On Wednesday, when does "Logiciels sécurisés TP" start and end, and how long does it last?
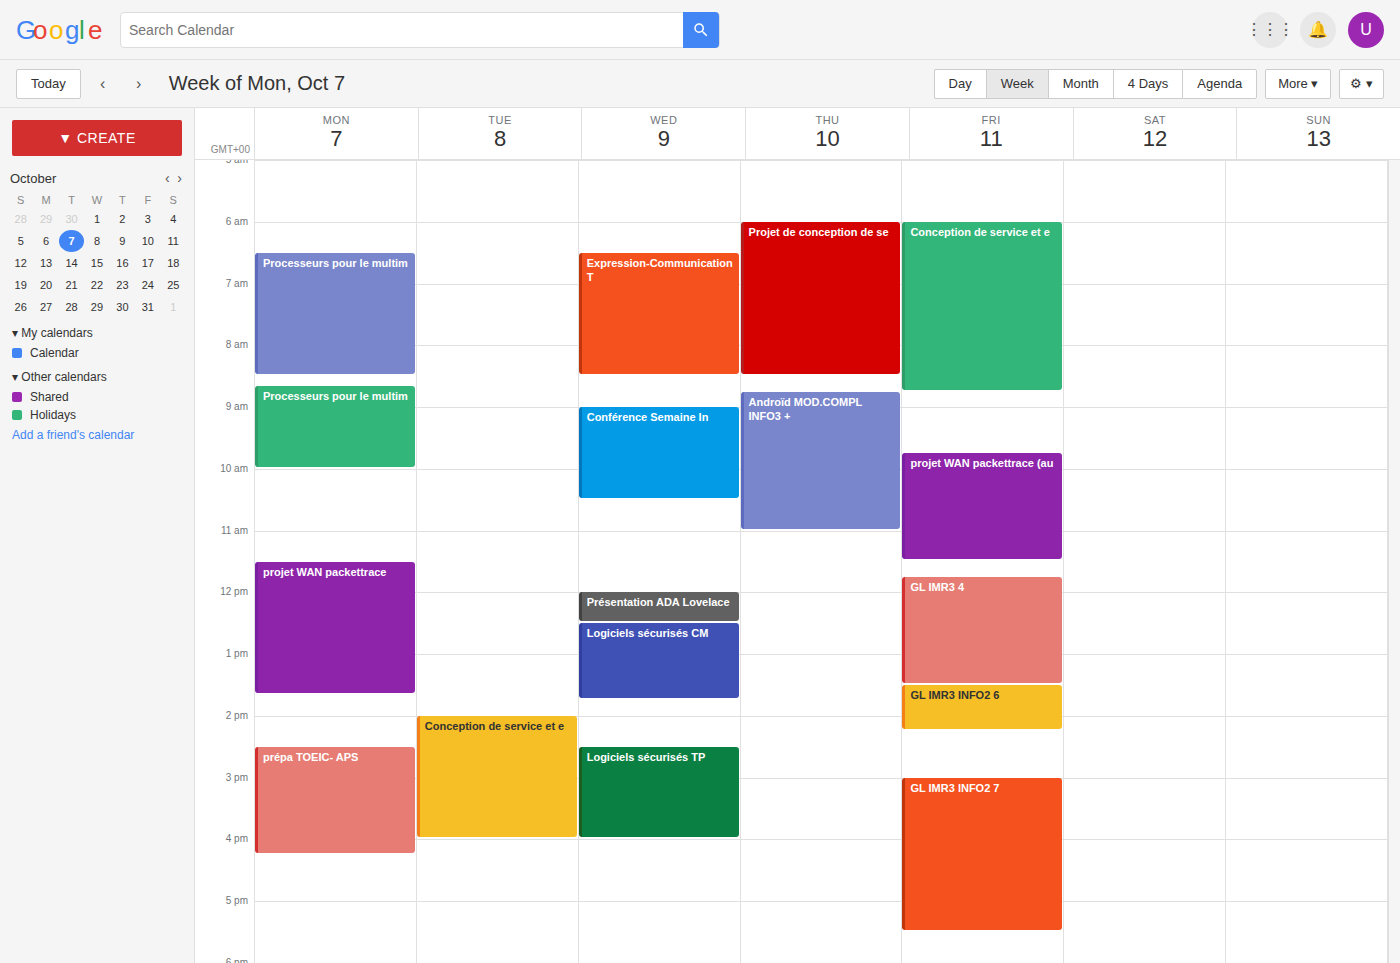
2:30 PM to 4:00 PM, 1 hour 30 minutes